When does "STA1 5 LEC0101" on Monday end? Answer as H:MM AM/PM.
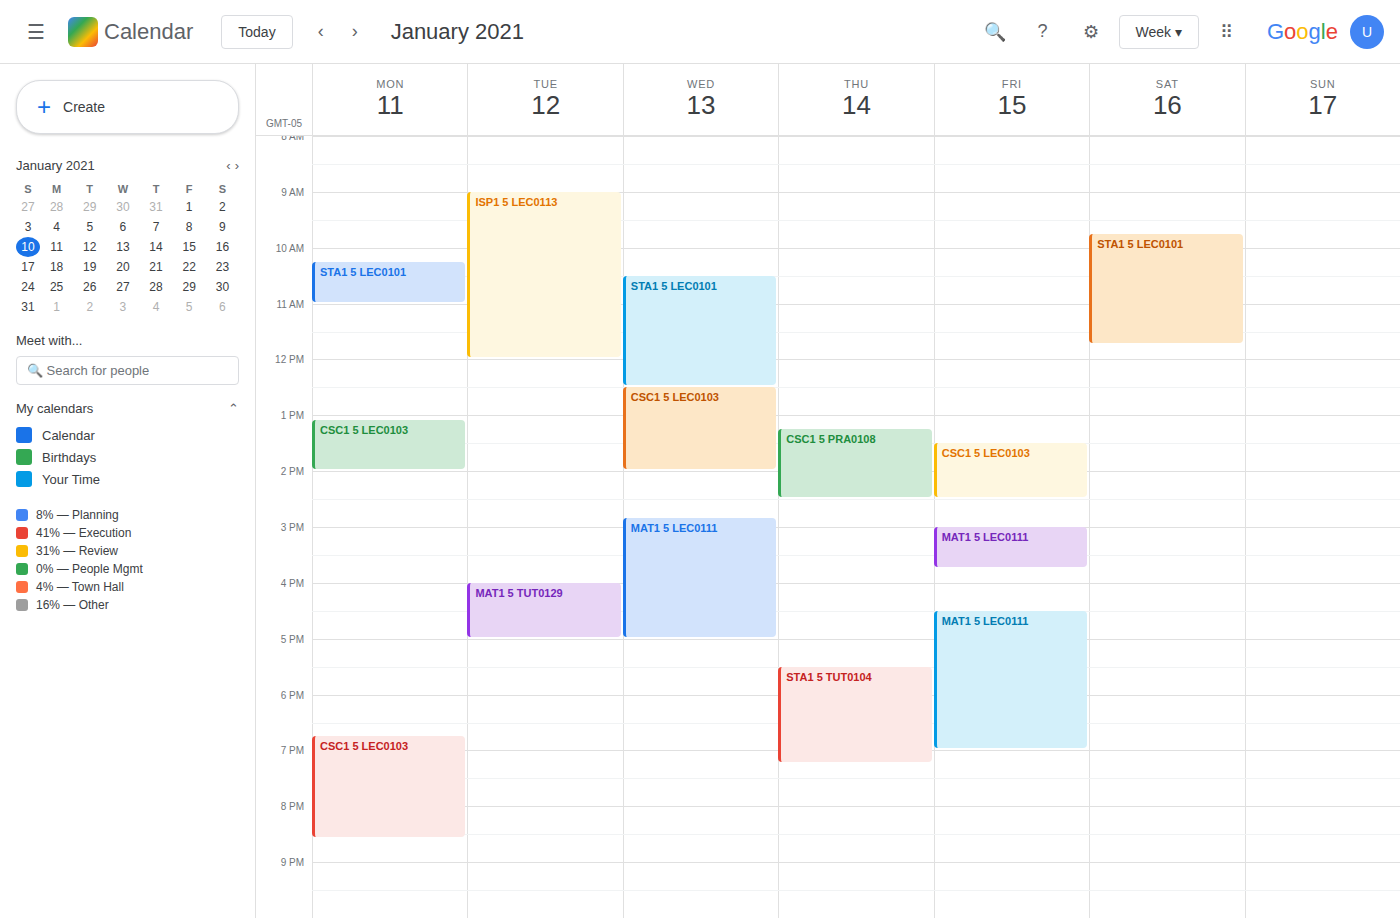
11:00 AM